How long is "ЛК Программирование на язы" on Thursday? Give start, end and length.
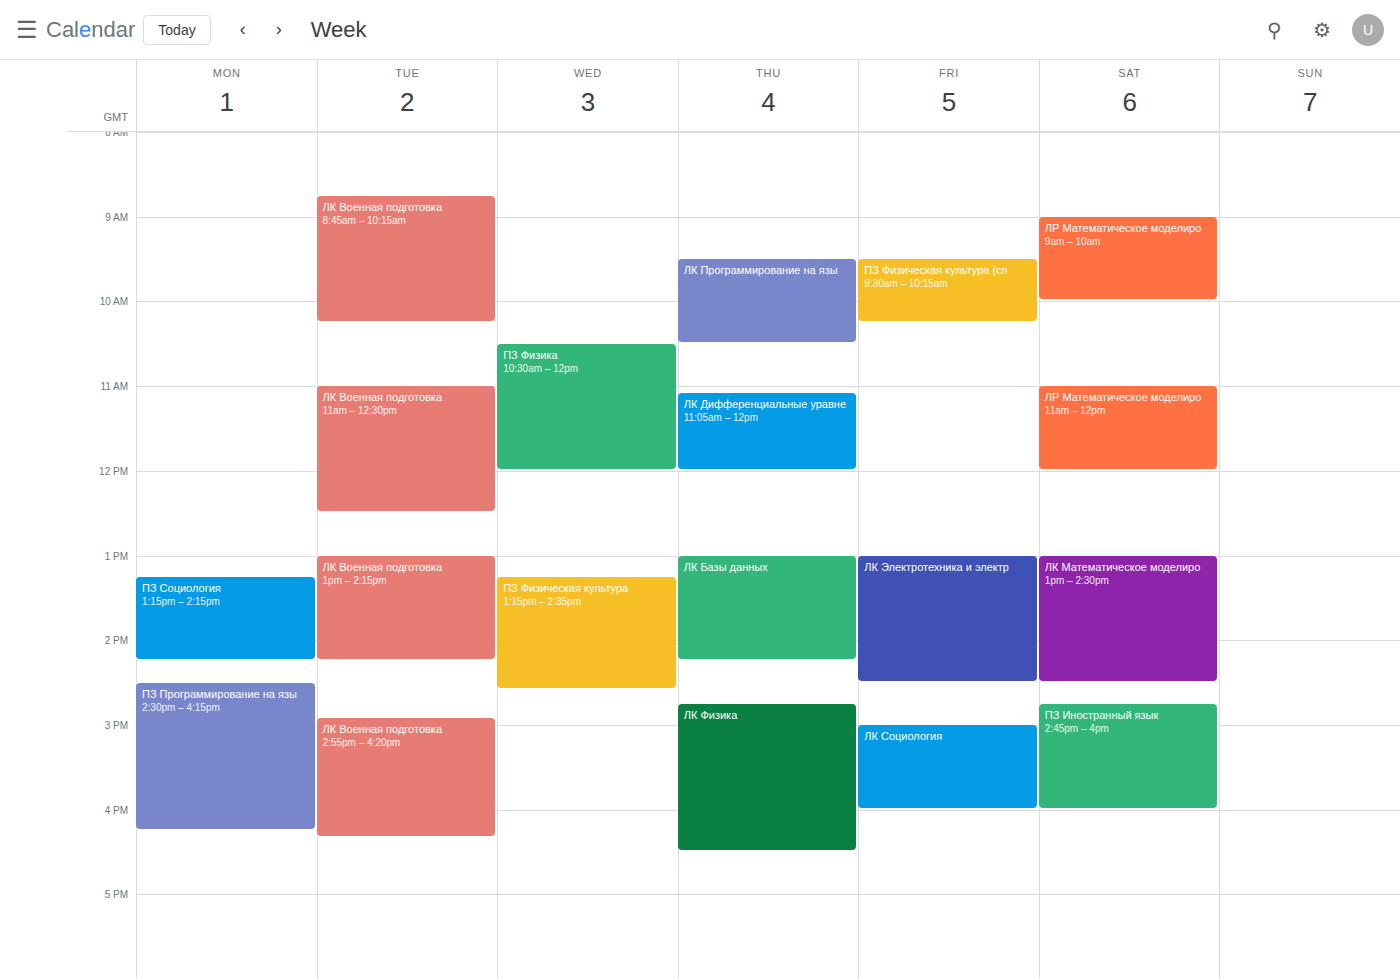
9:30 AM to 10:30 AM, 1 hour